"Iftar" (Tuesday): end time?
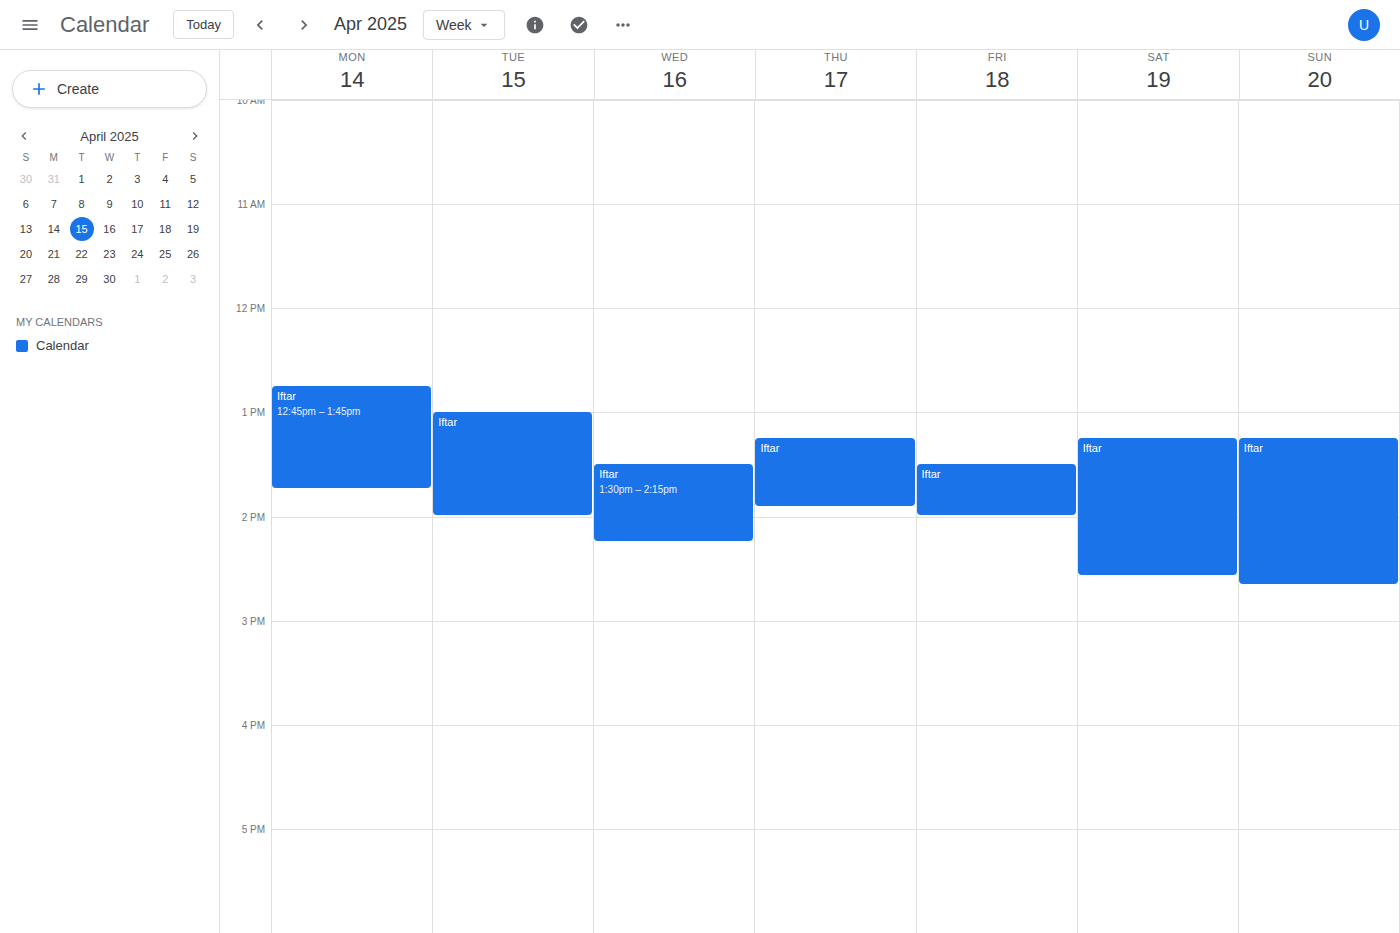
2:00 PM